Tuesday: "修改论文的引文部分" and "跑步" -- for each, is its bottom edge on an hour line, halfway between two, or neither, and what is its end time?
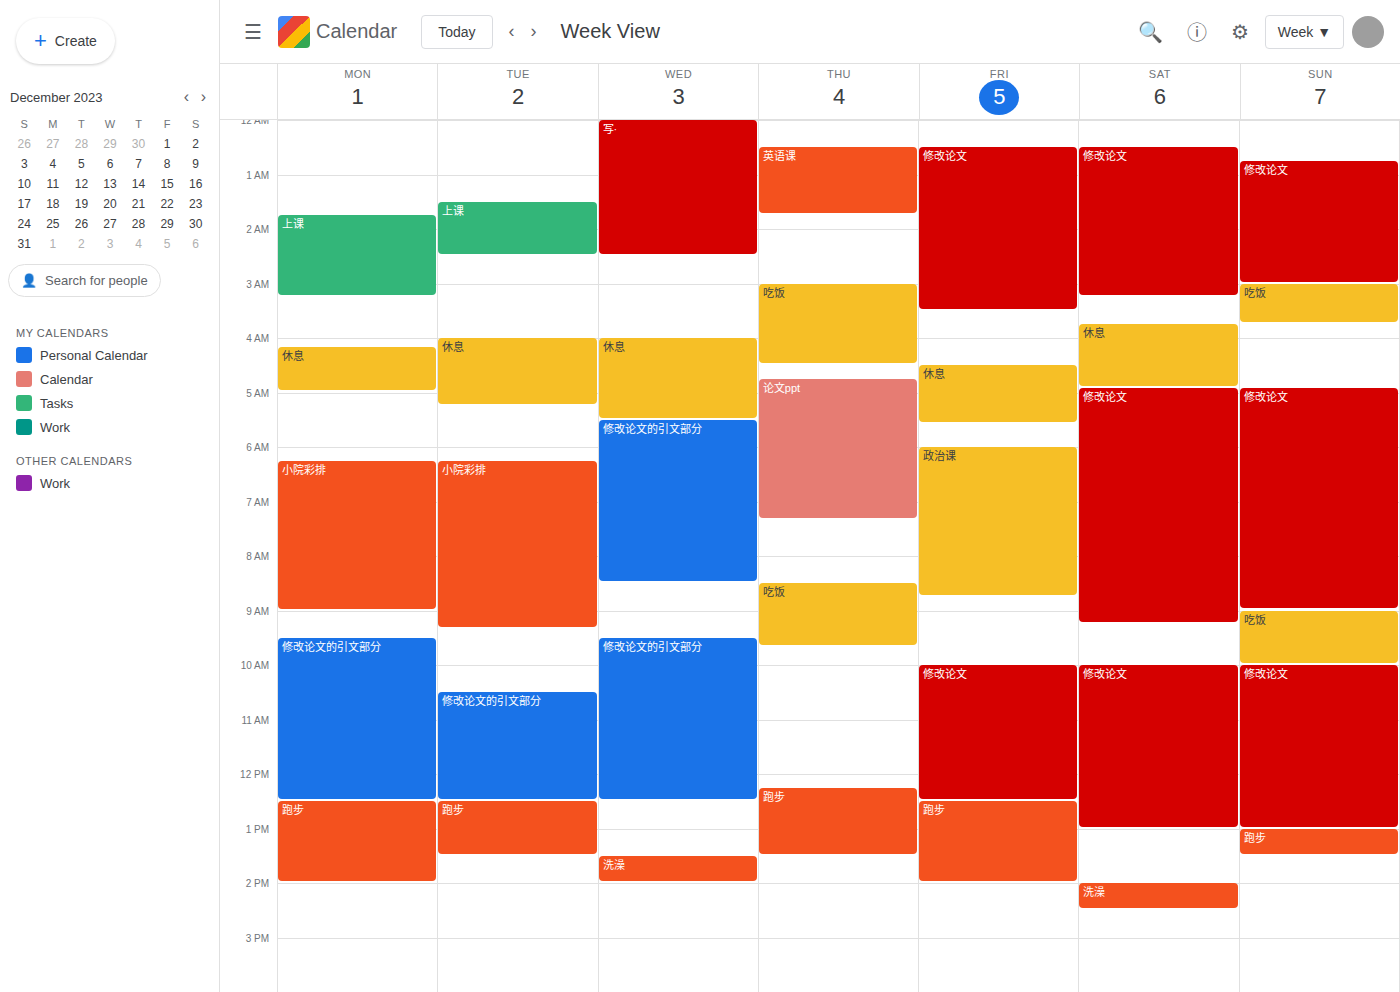
"修改论文的引文部分": 12:30 PM, halfway between the 12 PM and 1 PM lines. "跑步": 1:30 PM, halfway between the 1 PM and 2 PM lines.